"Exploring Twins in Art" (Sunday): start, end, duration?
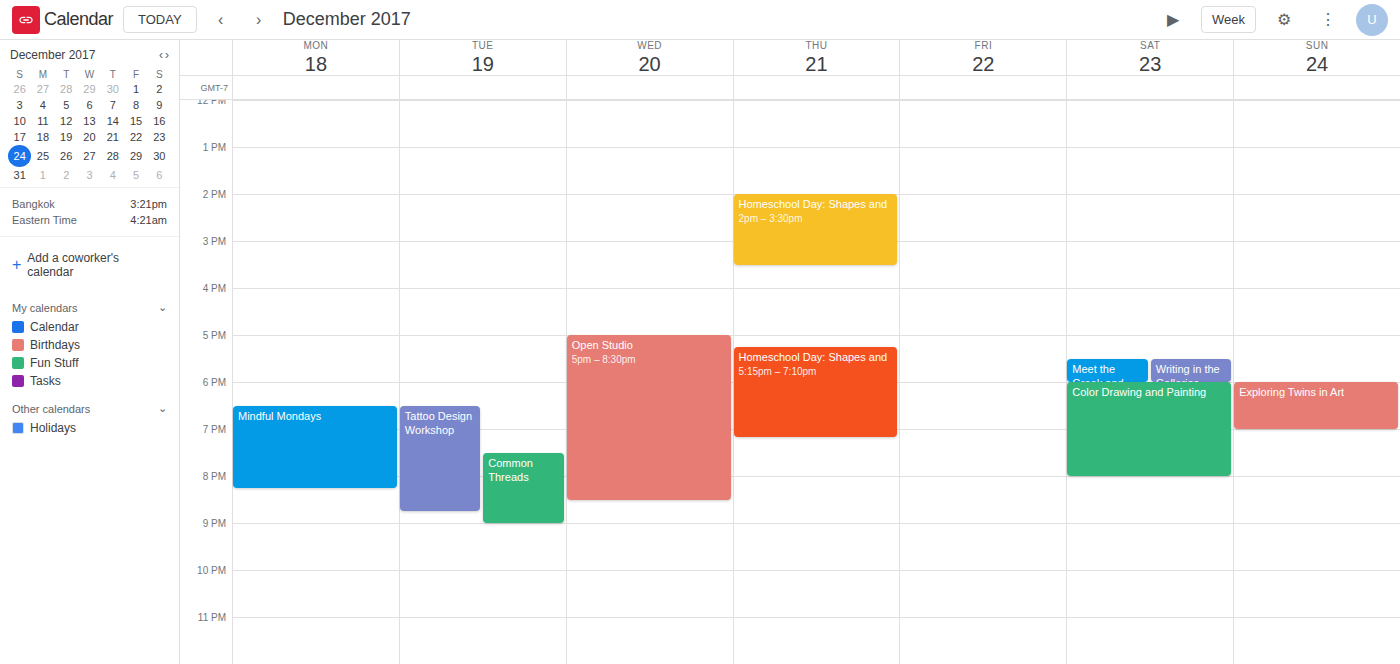
6:00 PM to 7:00 PM, 1 hour